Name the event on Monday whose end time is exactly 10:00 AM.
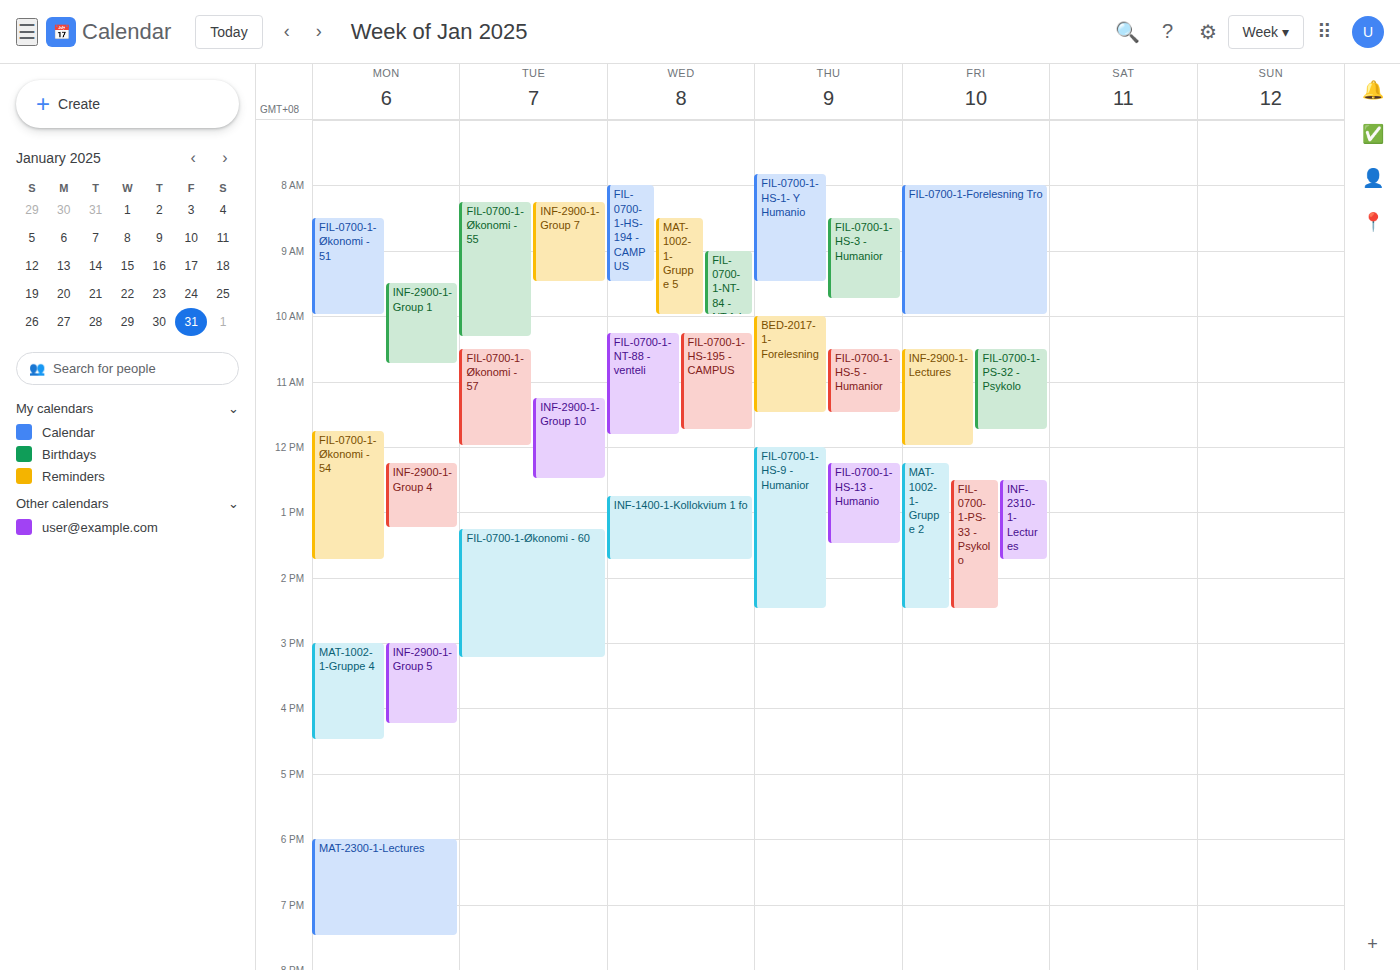
"FIL-0700-1-Økonomi - 51"